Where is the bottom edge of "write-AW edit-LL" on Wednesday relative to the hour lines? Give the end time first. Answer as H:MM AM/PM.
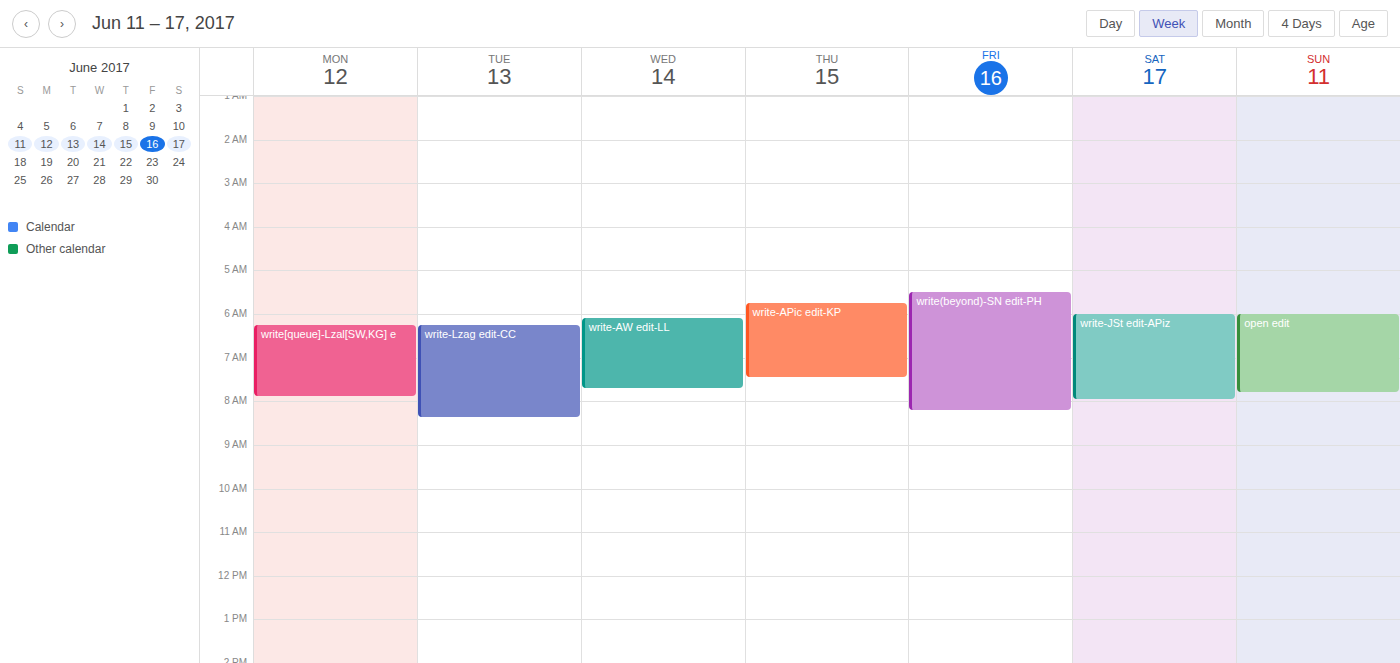
7:45 AM -- neither: three quarters of the way from the 7 AM line to the 8 AM line.